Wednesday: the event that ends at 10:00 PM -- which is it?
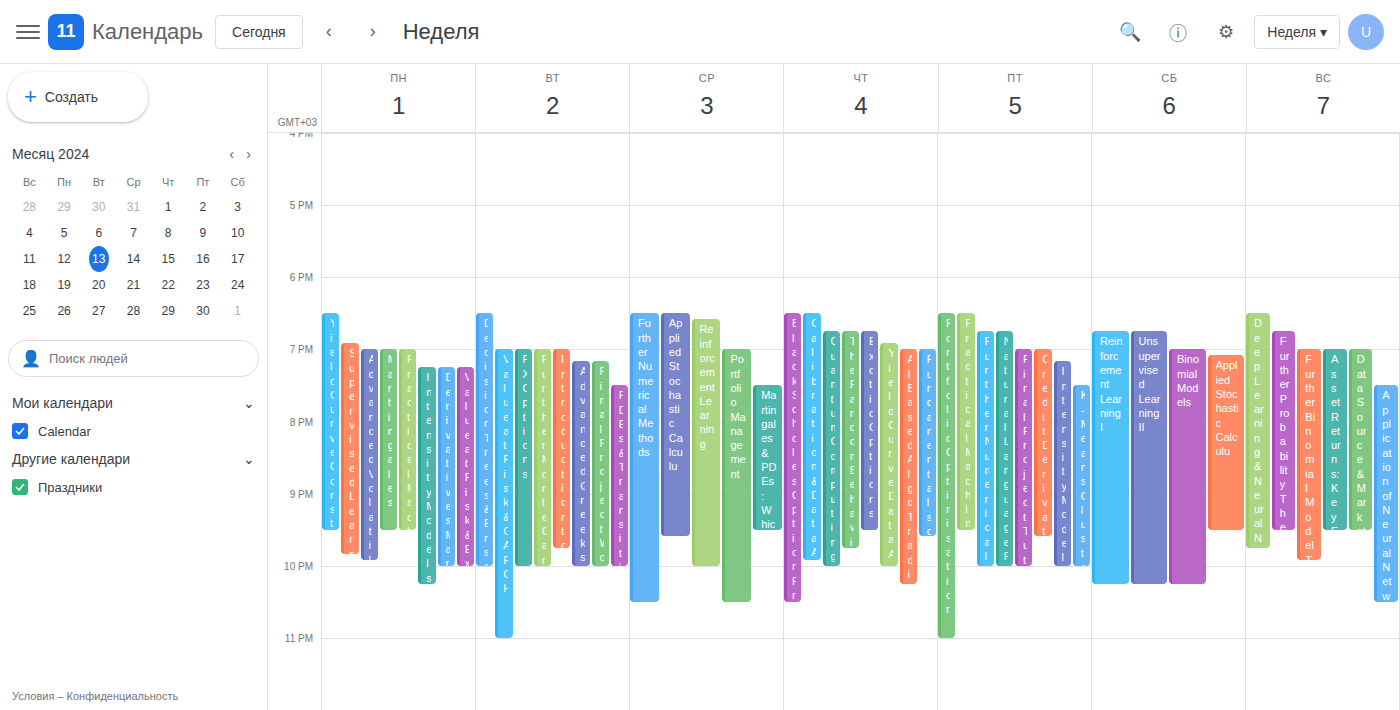
"Reinforcement Learning"